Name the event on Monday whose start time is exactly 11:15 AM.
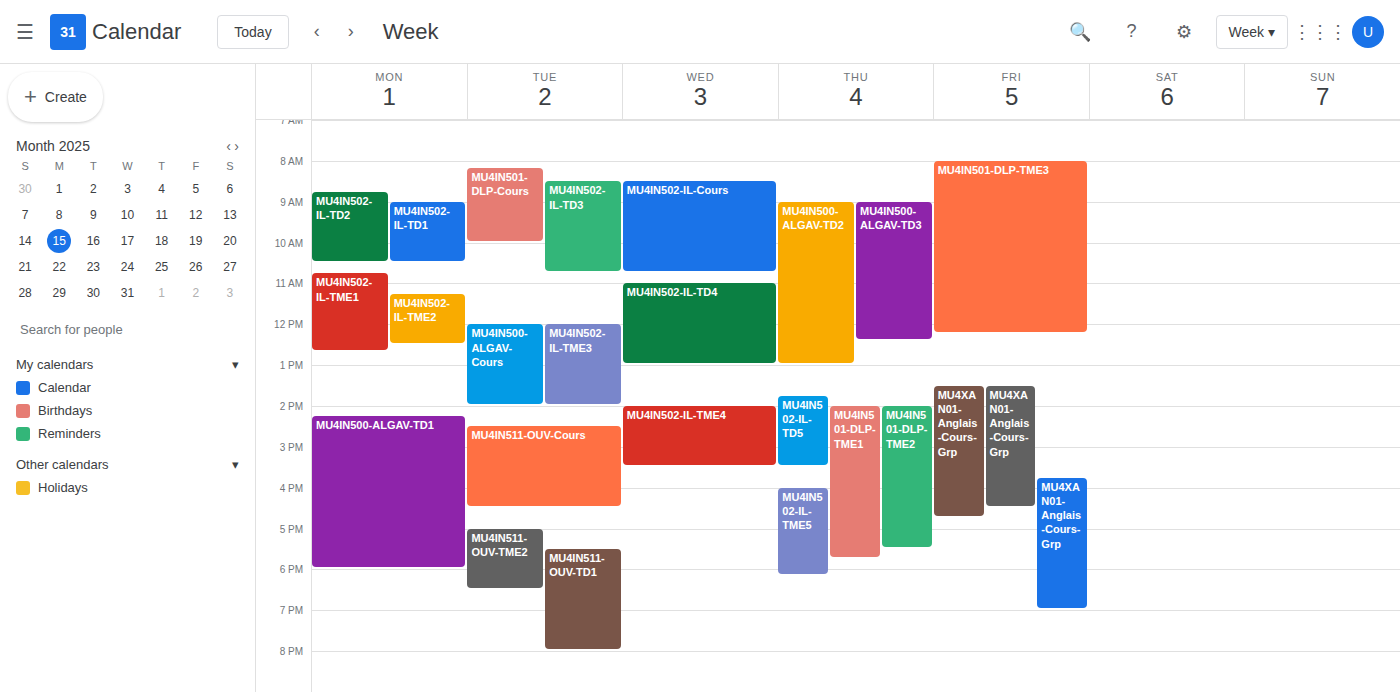
"MU4IN502-IL-TME2"